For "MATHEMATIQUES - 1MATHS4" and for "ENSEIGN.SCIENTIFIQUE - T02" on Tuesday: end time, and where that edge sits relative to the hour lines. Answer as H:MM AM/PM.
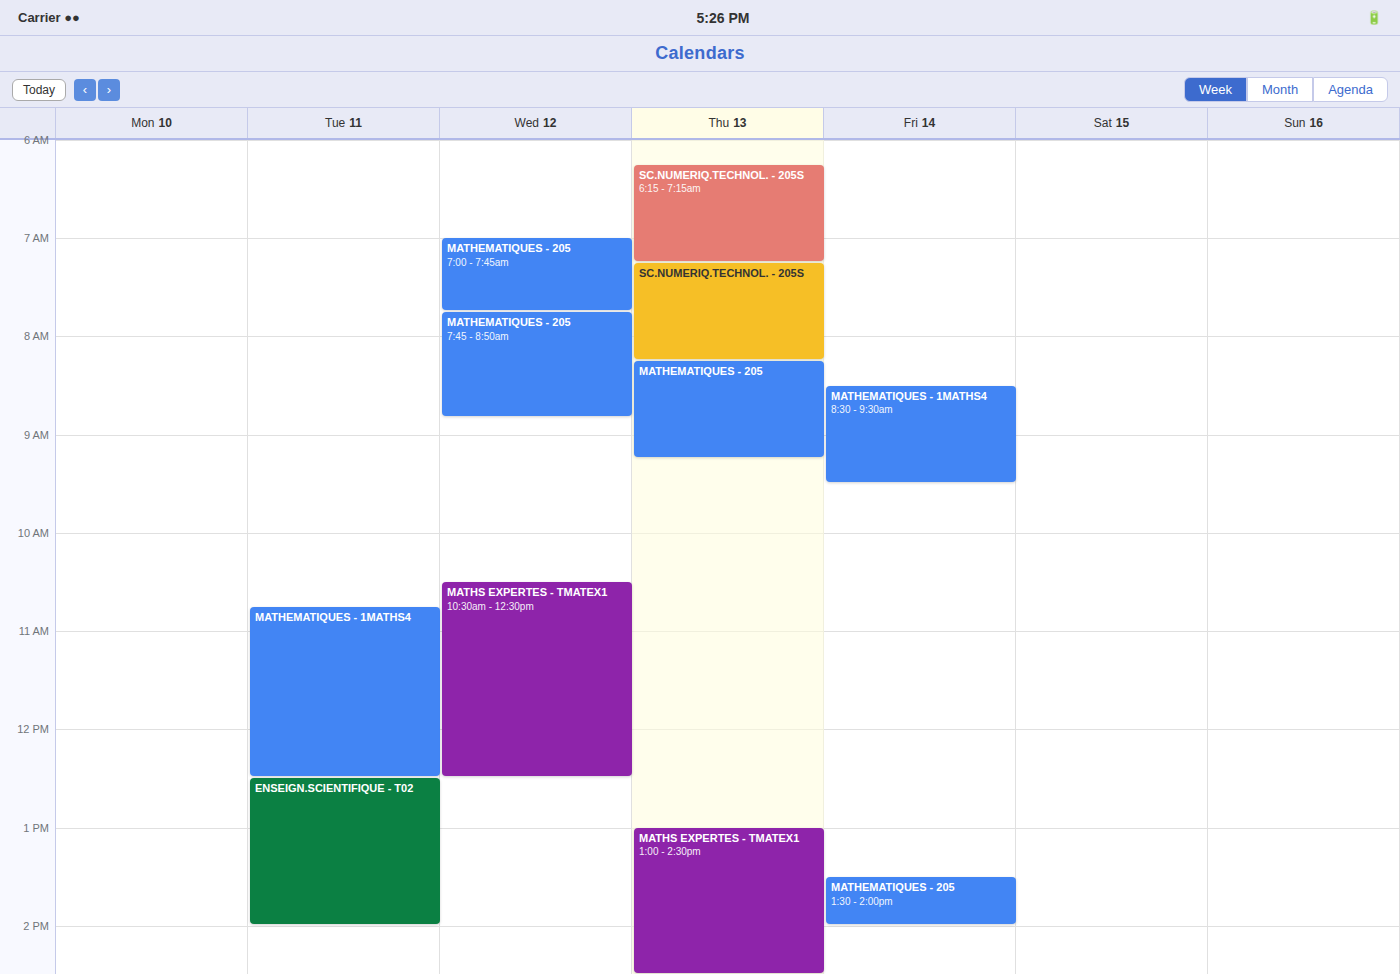
"MATHEMATIQUES - 1MATHS4": 12:30 PM, halfway between the 12 PM and 1 PM lines. "ENSEIGN.SCIENTIFIQUE - T02": 2:00 PM, exactly on the 2 PM line.